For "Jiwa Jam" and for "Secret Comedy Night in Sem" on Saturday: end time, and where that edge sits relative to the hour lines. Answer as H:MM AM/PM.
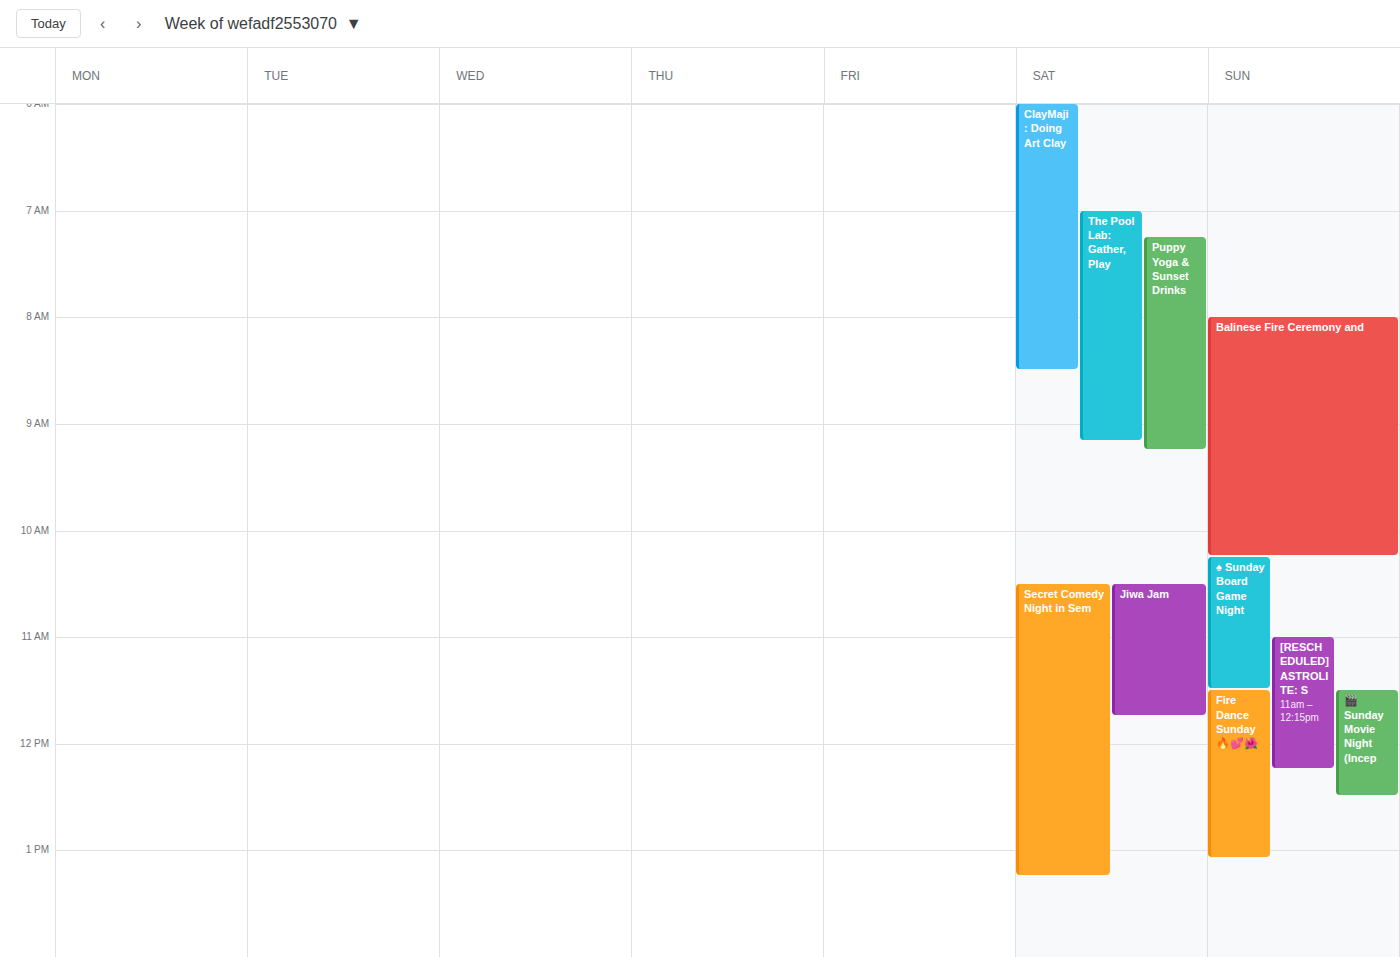
"Jiwa Jam": 11:45 AM, neither: three quarters of the way from the 11 AM line to the 12 PM line. "Secret Comedy Night in Sem": 1:15 PM, neither: a quarter of the way from the 1 PM line to the 2 PM line.